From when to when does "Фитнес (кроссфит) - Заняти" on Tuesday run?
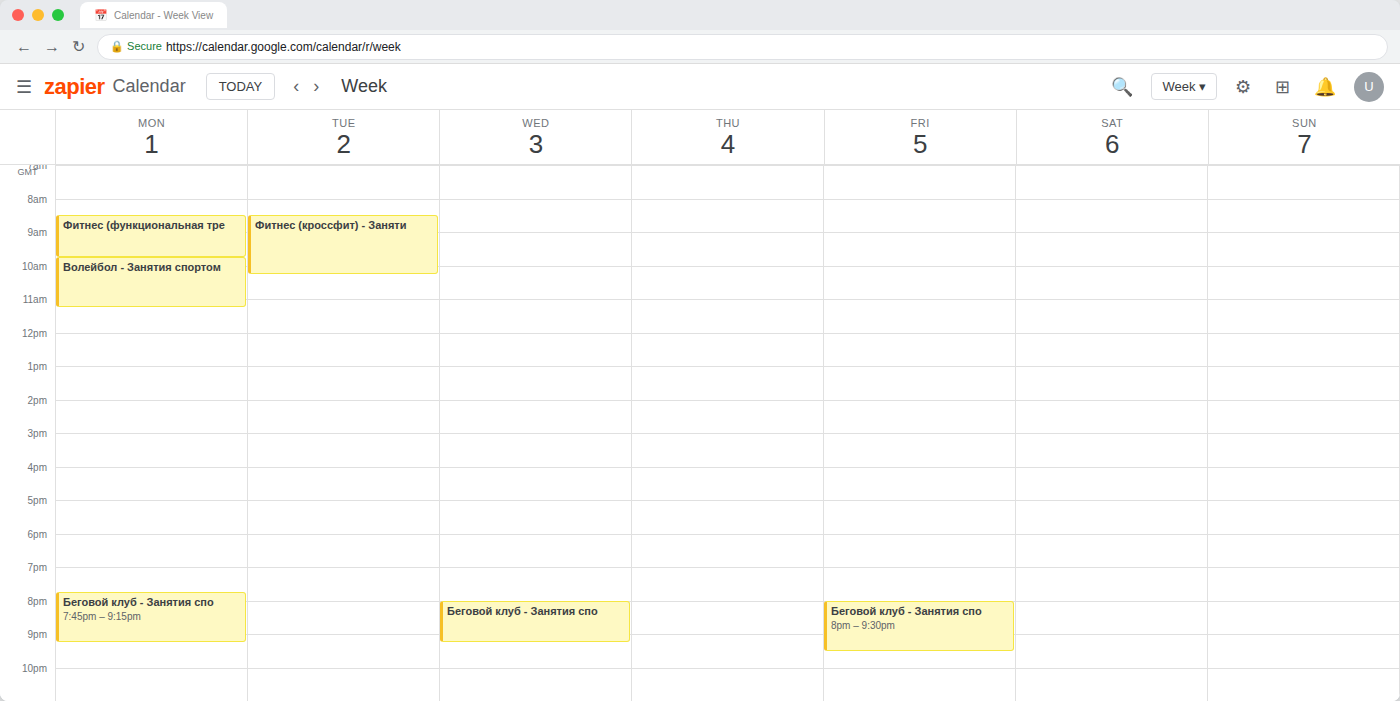
8:30 AM to 10:15 AM